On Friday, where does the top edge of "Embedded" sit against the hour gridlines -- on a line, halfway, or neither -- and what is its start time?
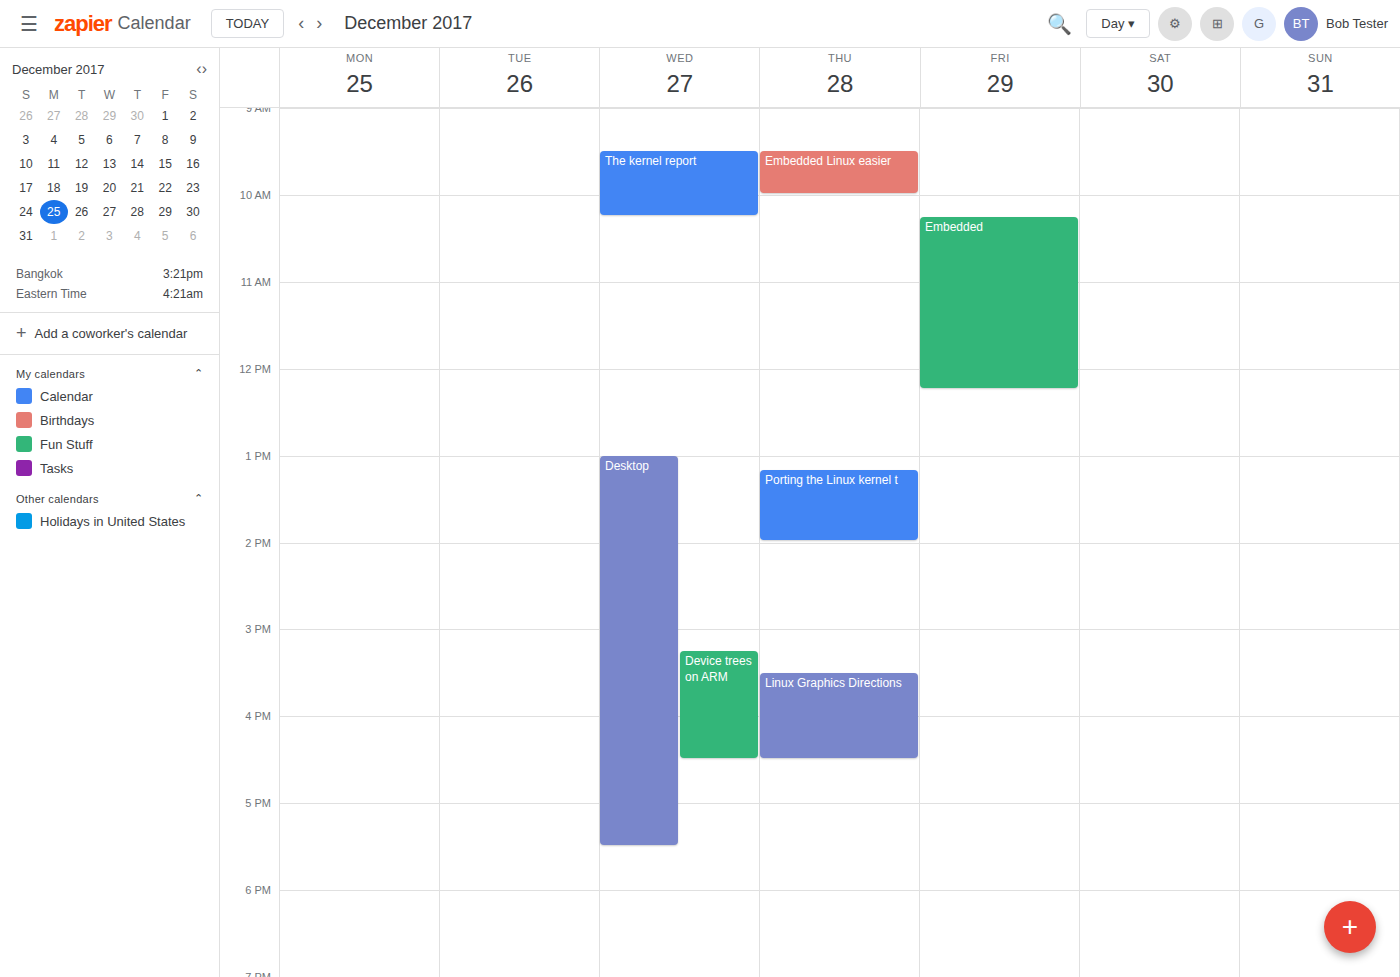
10:15 AM -- neither: a quarter of the way from the 10 AM line to the 11 AM line.